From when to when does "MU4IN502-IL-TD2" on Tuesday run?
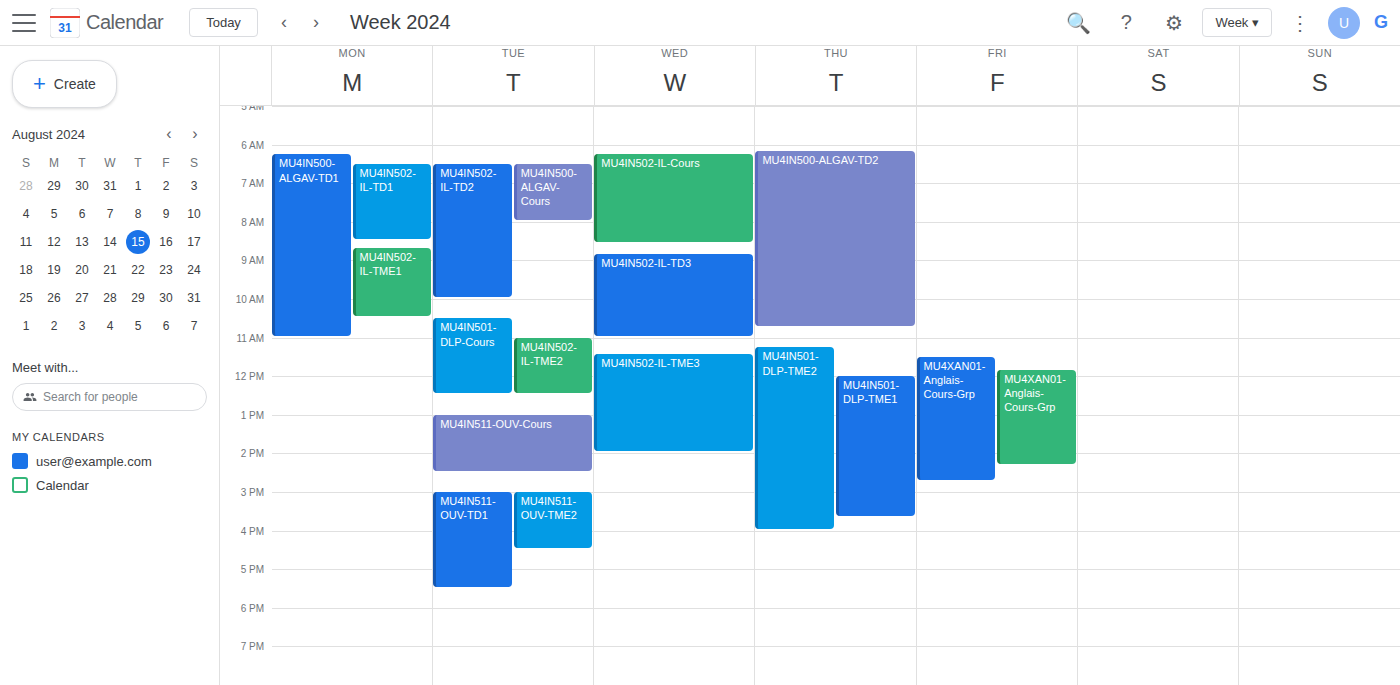
6:30 AM to 10:00 AM